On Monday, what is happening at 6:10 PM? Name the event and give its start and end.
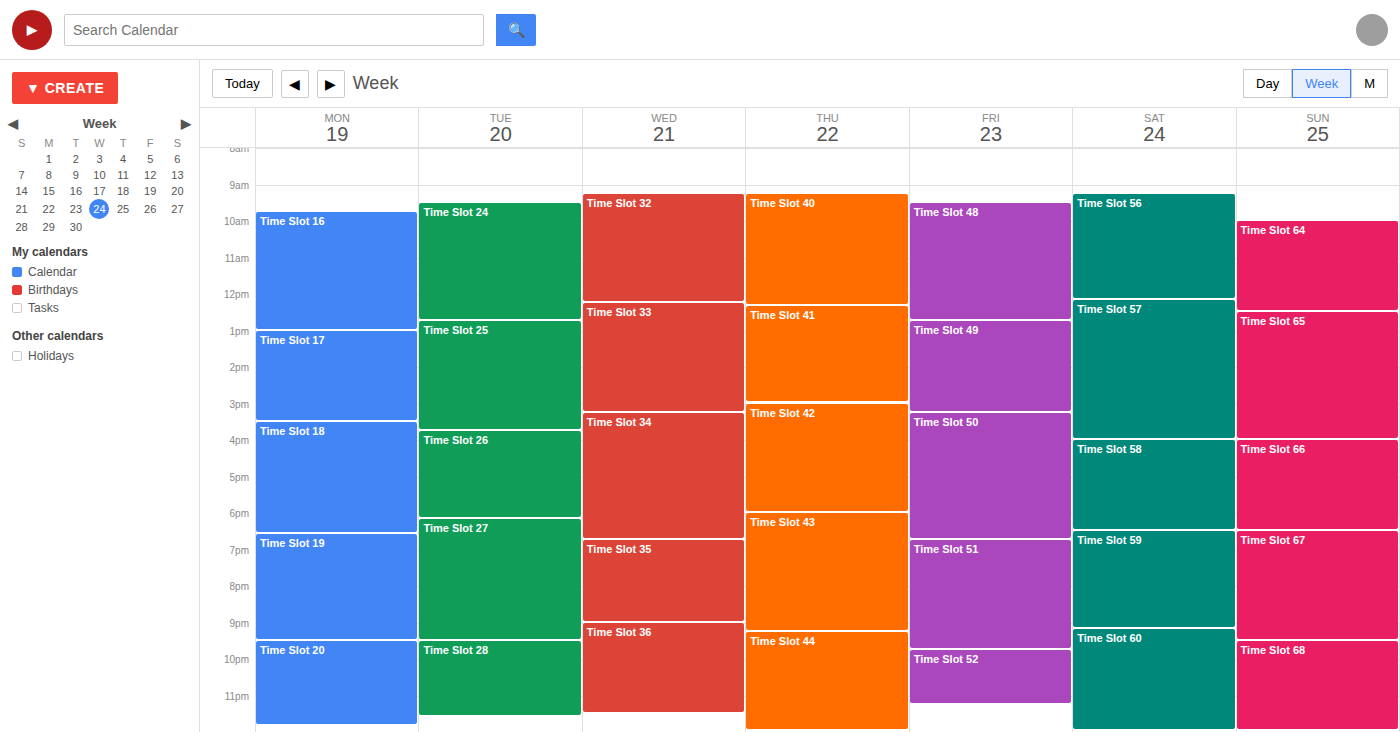
"Time Slot 18", 3:30 PM to 6:35 PM